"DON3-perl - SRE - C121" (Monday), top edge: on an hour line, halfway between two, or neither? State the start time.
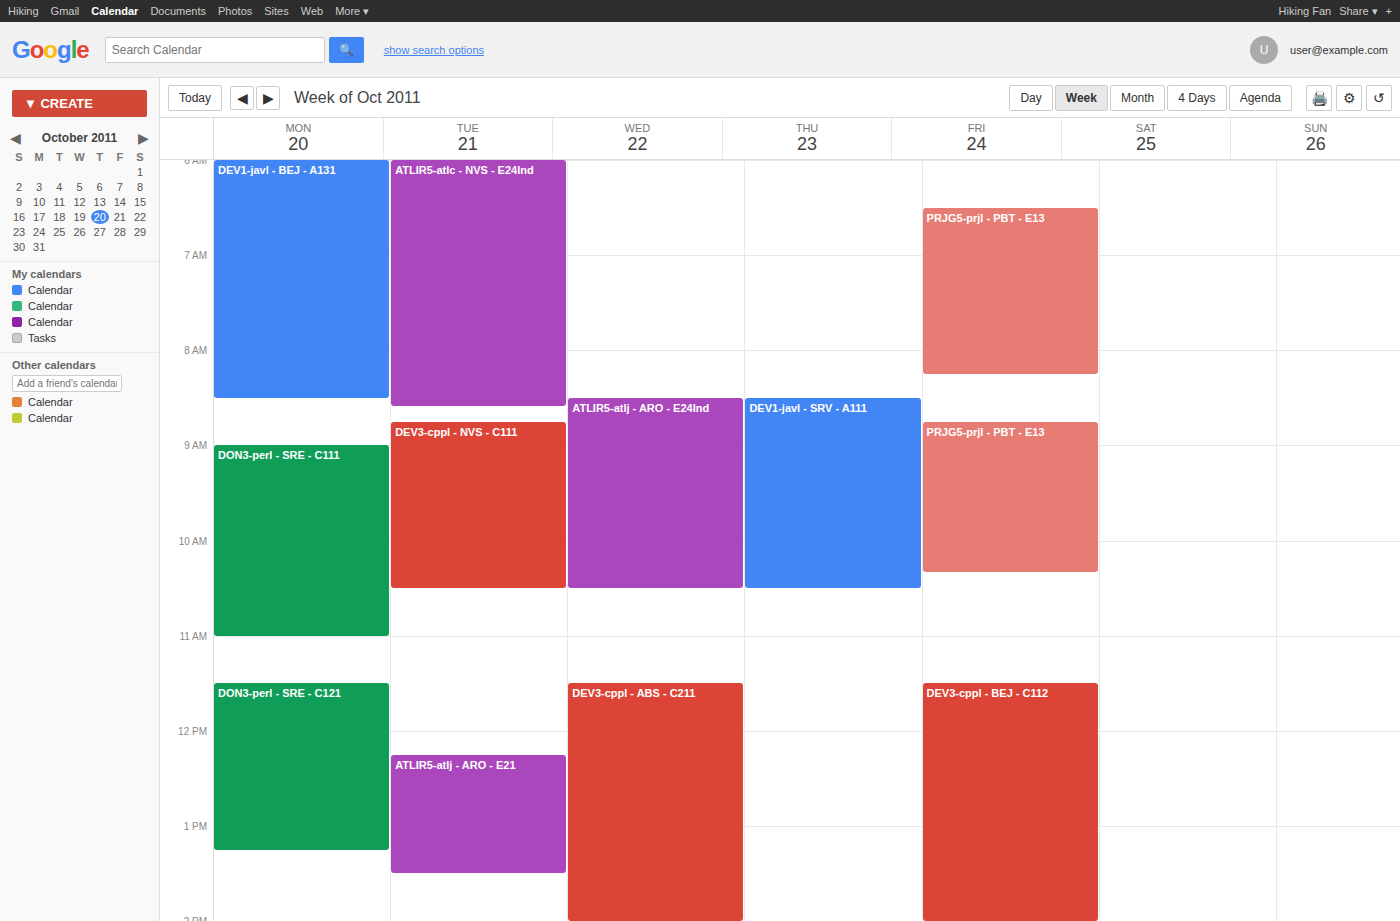
11:30 AM -- halfway between the 11 AM and 12 PM lines.